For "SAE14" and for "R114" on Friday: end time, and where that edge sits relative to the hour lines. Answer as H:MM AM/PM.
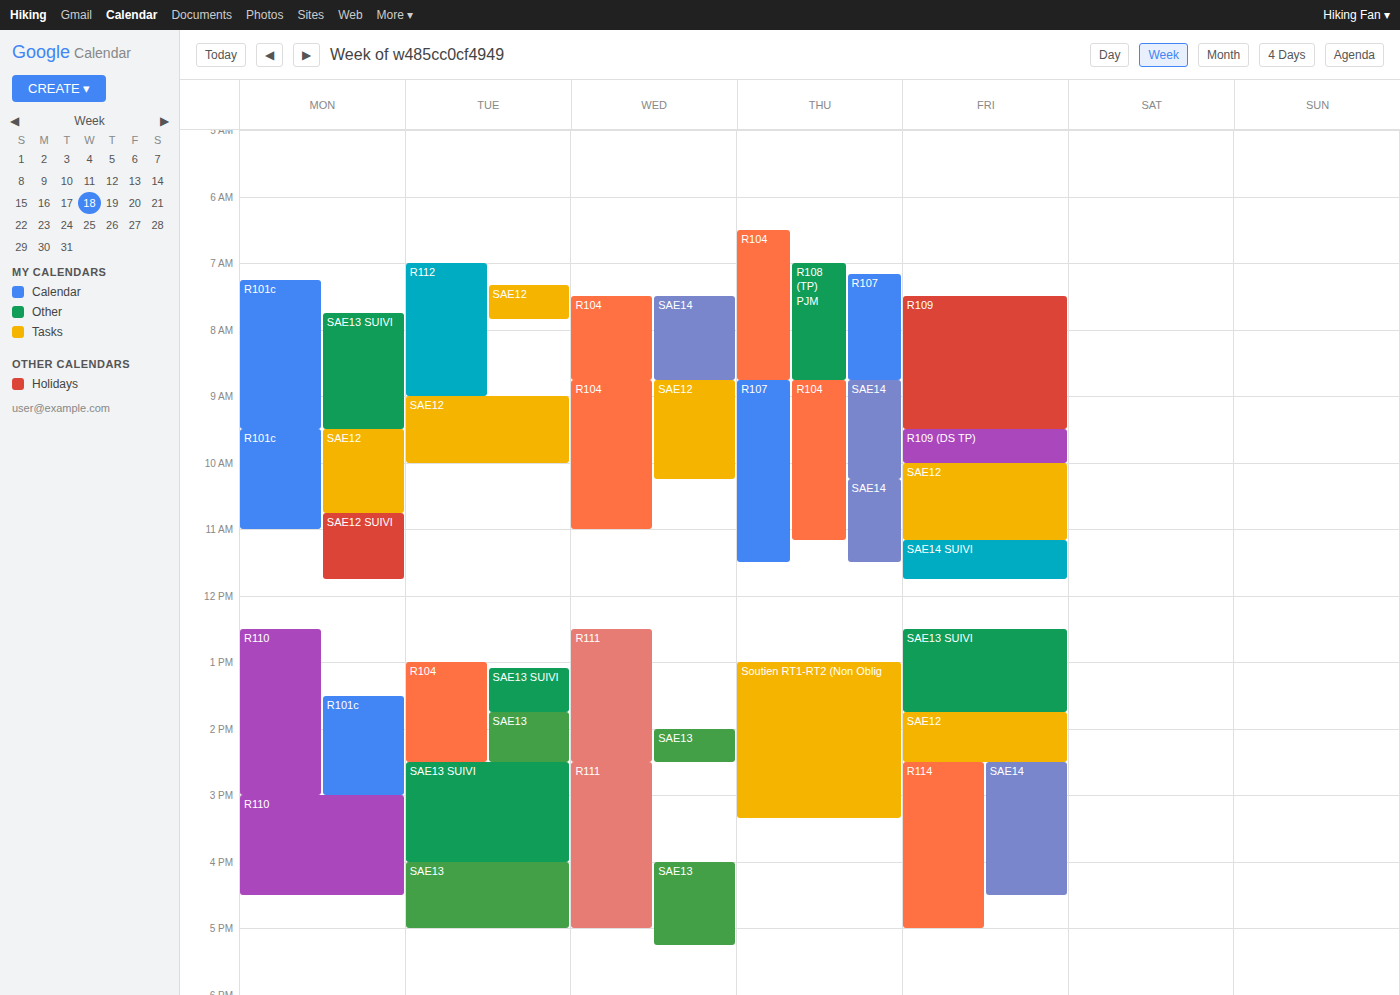
"SAE14": 4:30 PM, halfway between the 4 PM and 5 PM lines. "R114": 5:00 PM, exactly on the 5 PM line.